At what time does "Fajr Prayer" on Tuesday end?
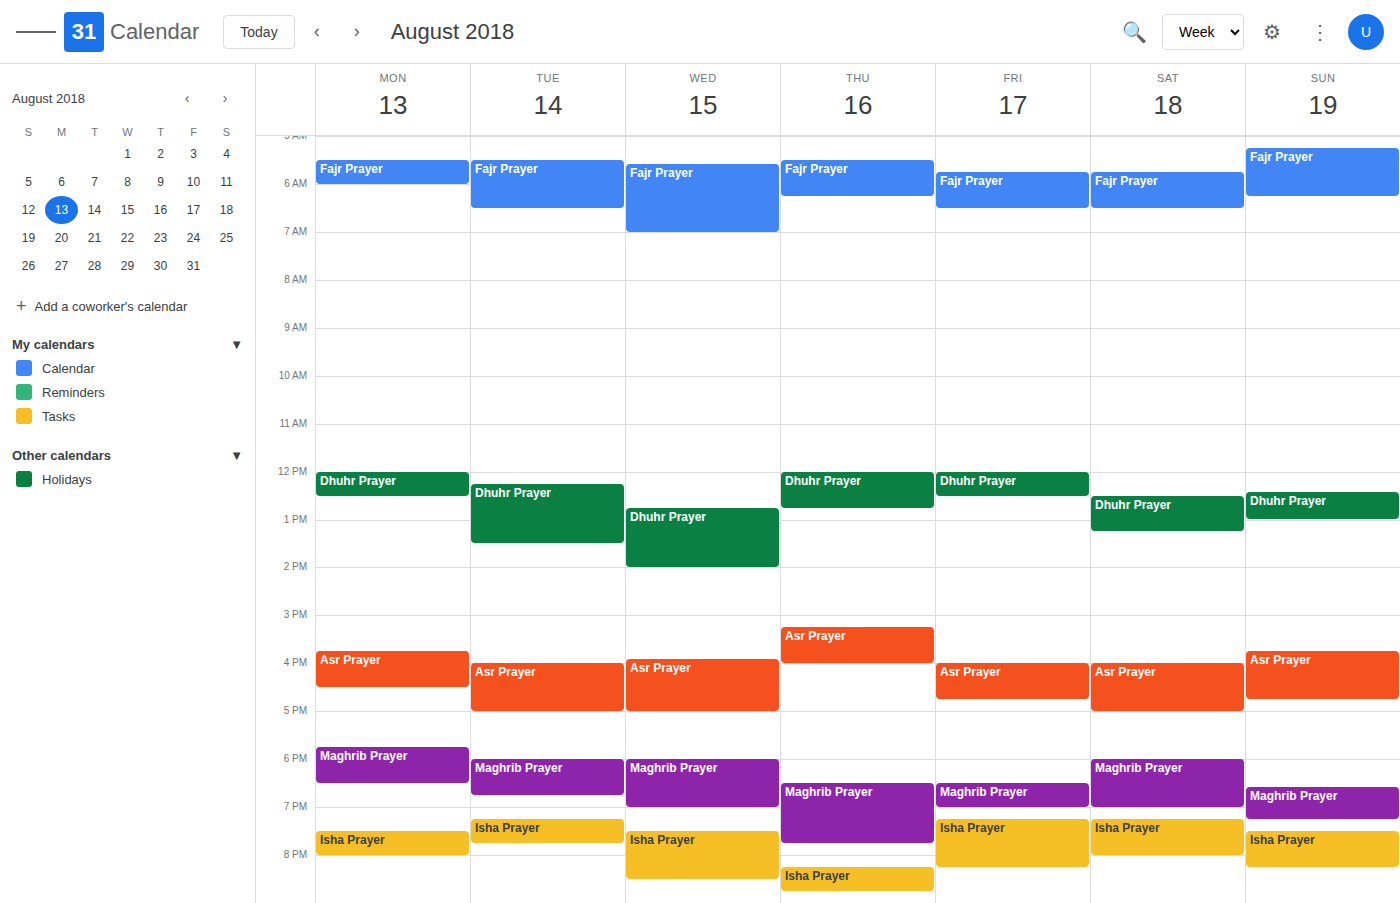
6:30 AM